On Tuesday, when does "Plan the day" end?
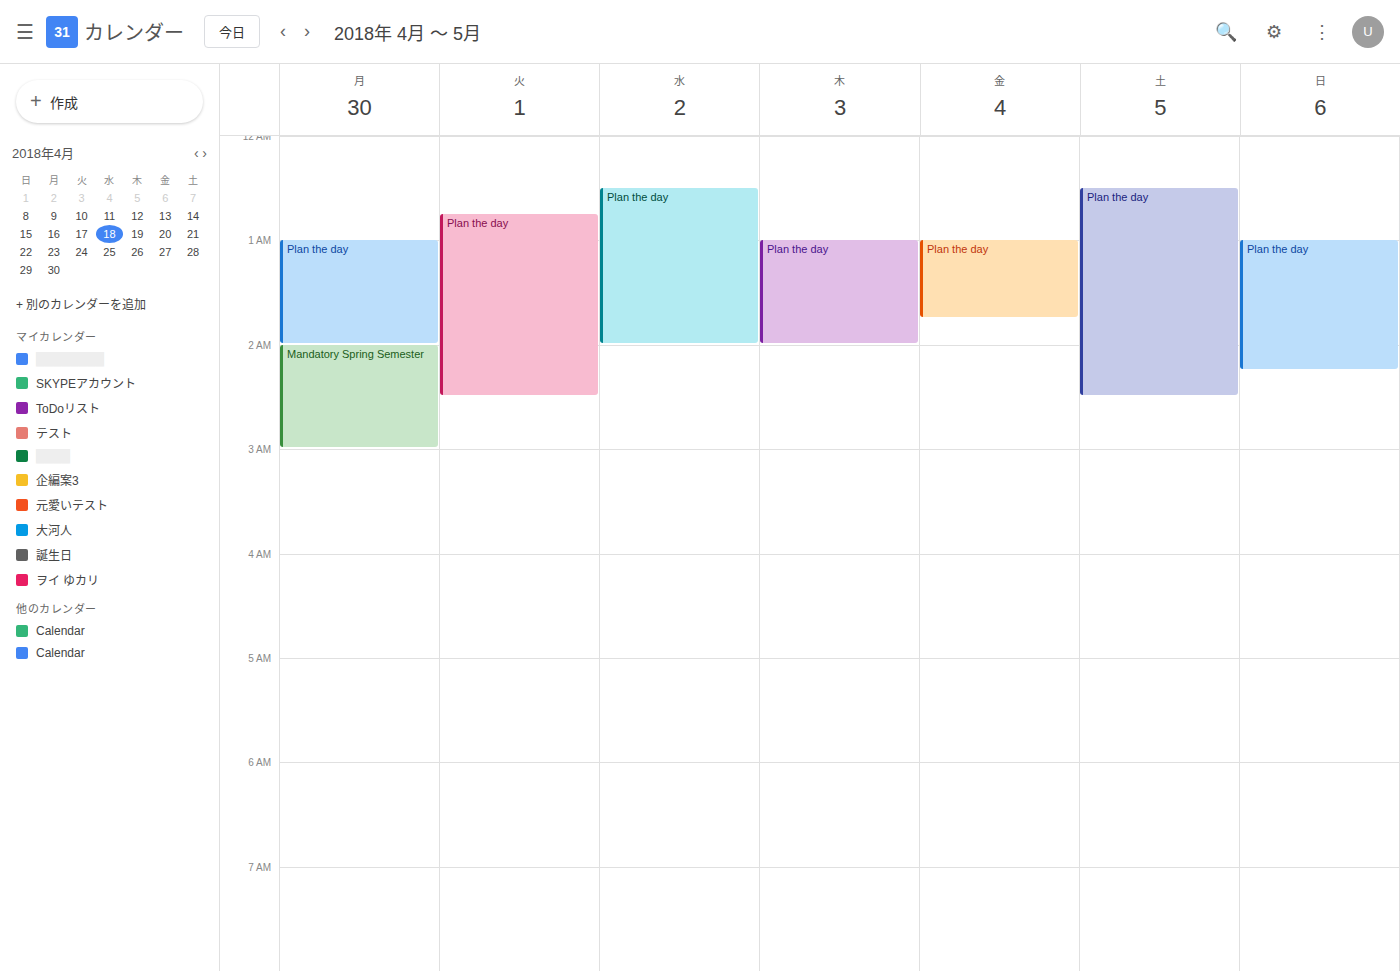
2:30 AM